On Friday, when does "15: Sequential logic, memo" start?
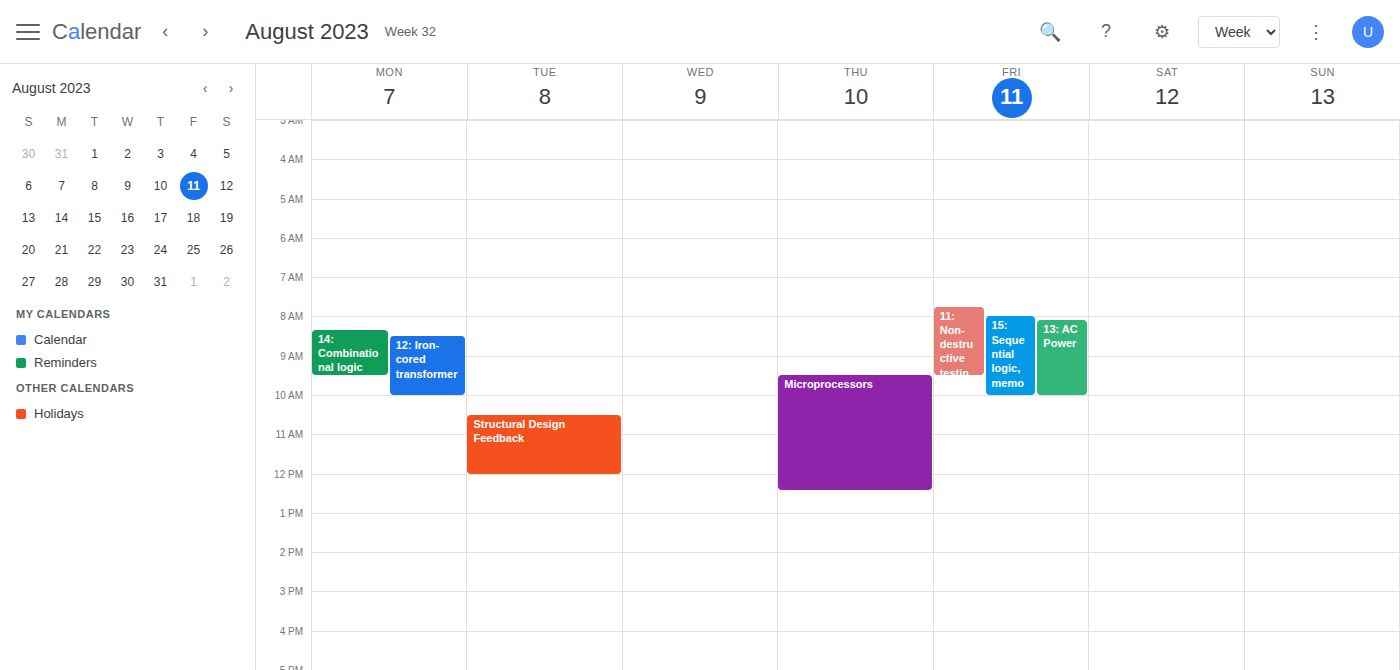
8:00 AM